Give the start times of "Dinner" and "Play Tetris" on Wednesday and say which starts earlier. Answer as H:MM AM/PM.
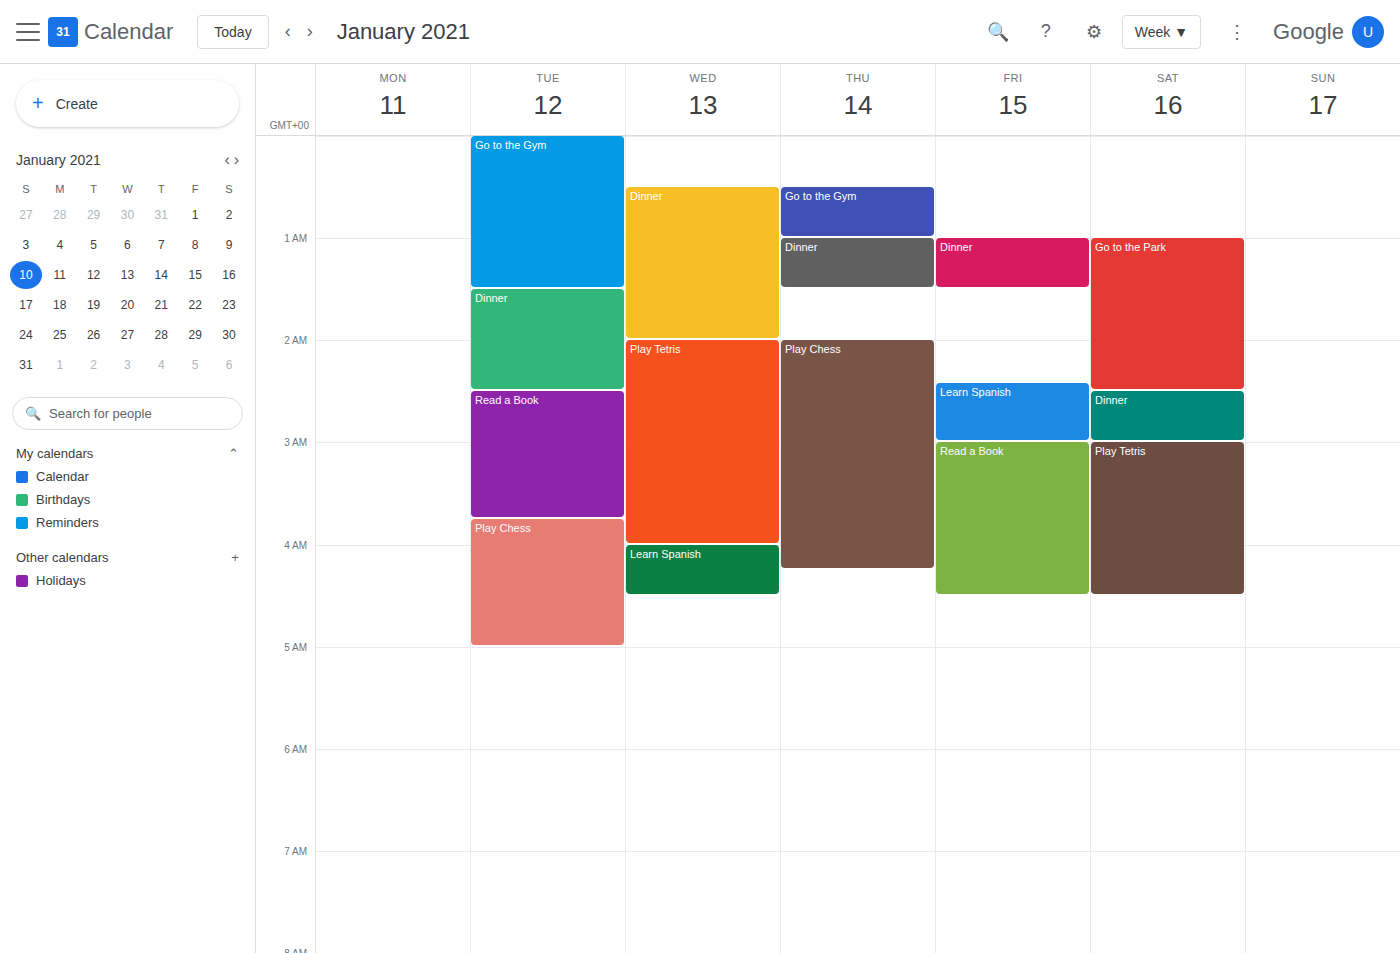
"Dinner" 12:30 AM; "Play Tetris" 2:00 AM.